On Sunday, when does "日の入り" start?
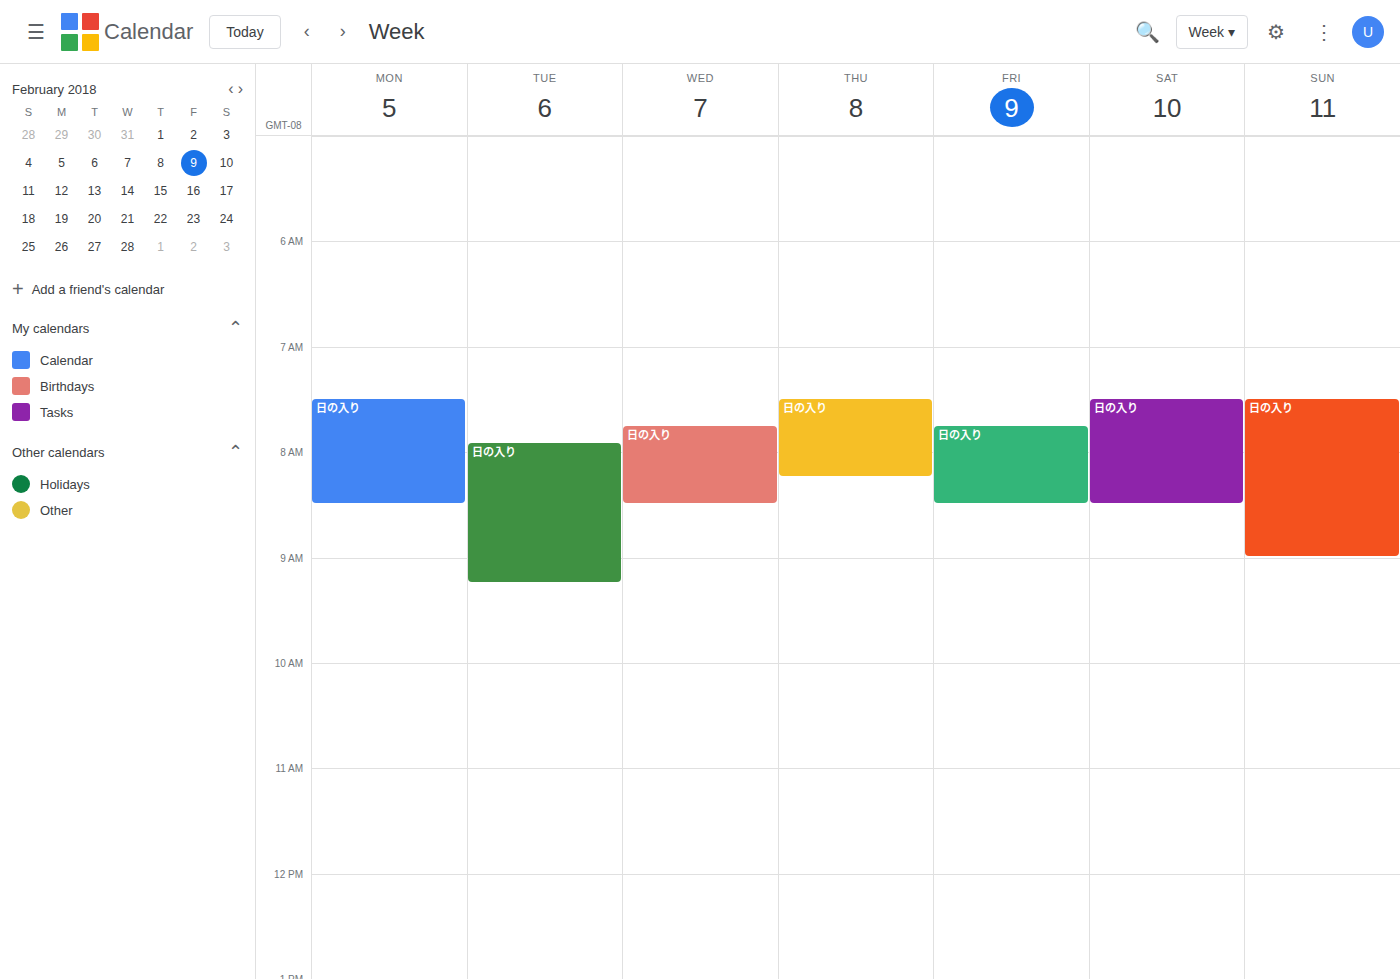
7:30 AM